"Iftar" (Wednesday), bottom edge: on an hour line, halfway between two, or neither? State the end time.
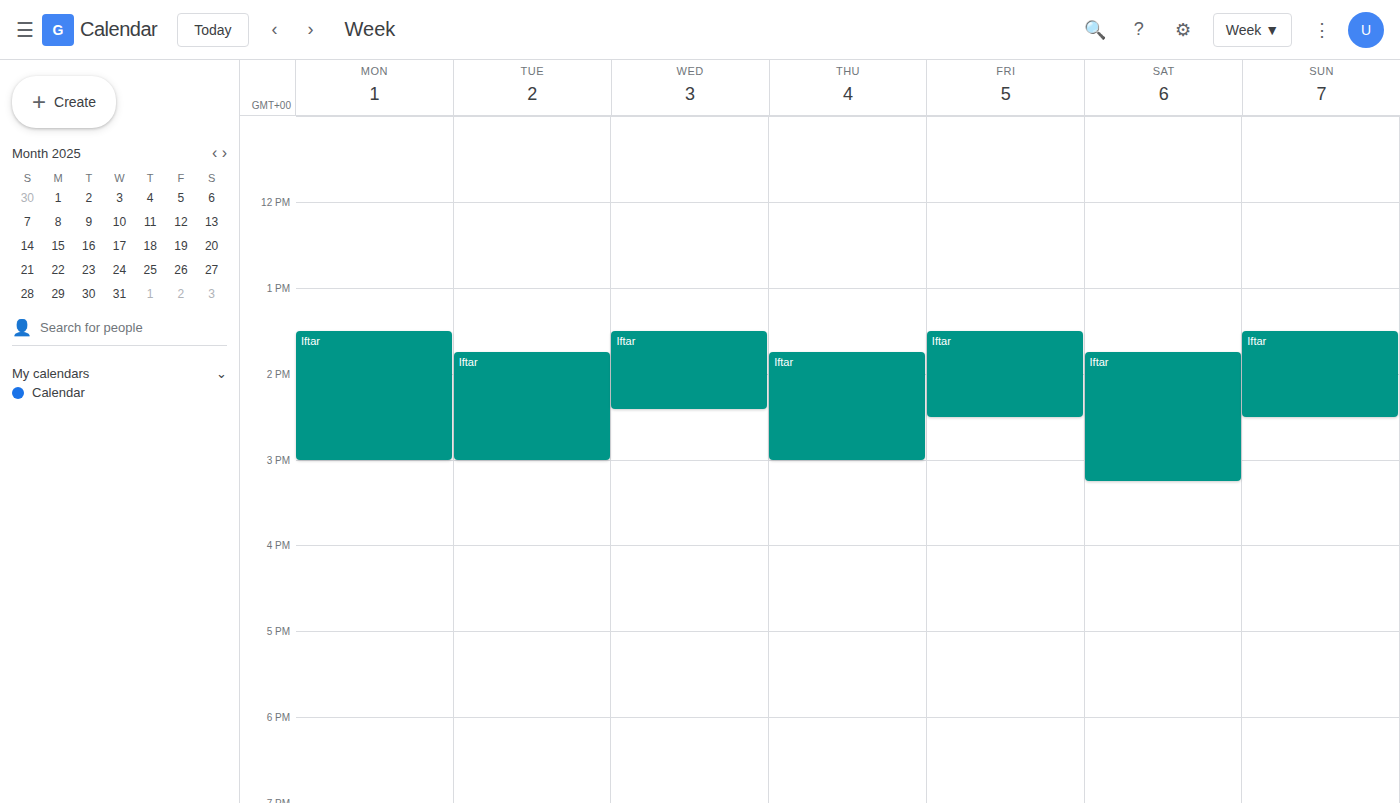
2:25 PM -- neither: 25 minutes below the 2 PM line and 35 minutes above the 3 PM line.